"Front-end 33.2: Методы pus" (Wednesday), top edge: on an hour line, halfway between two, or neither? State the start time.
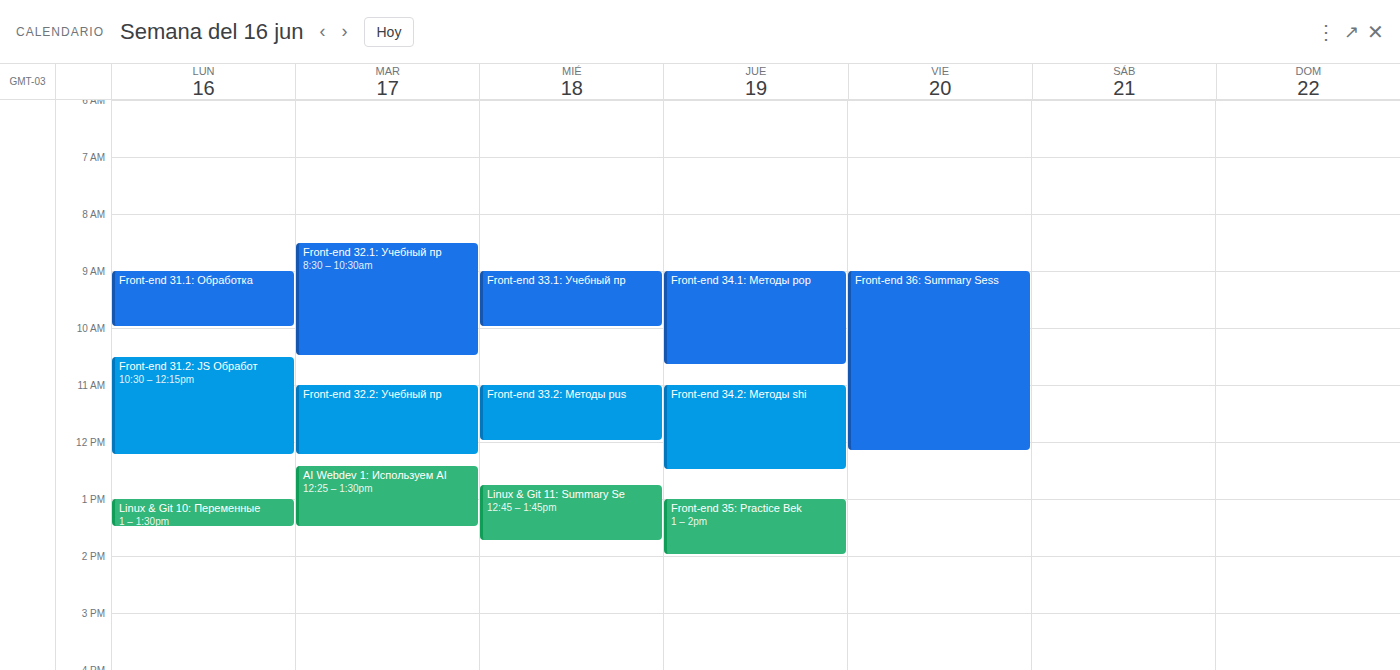
11:00 AM -- exactly on the 11 AM line.